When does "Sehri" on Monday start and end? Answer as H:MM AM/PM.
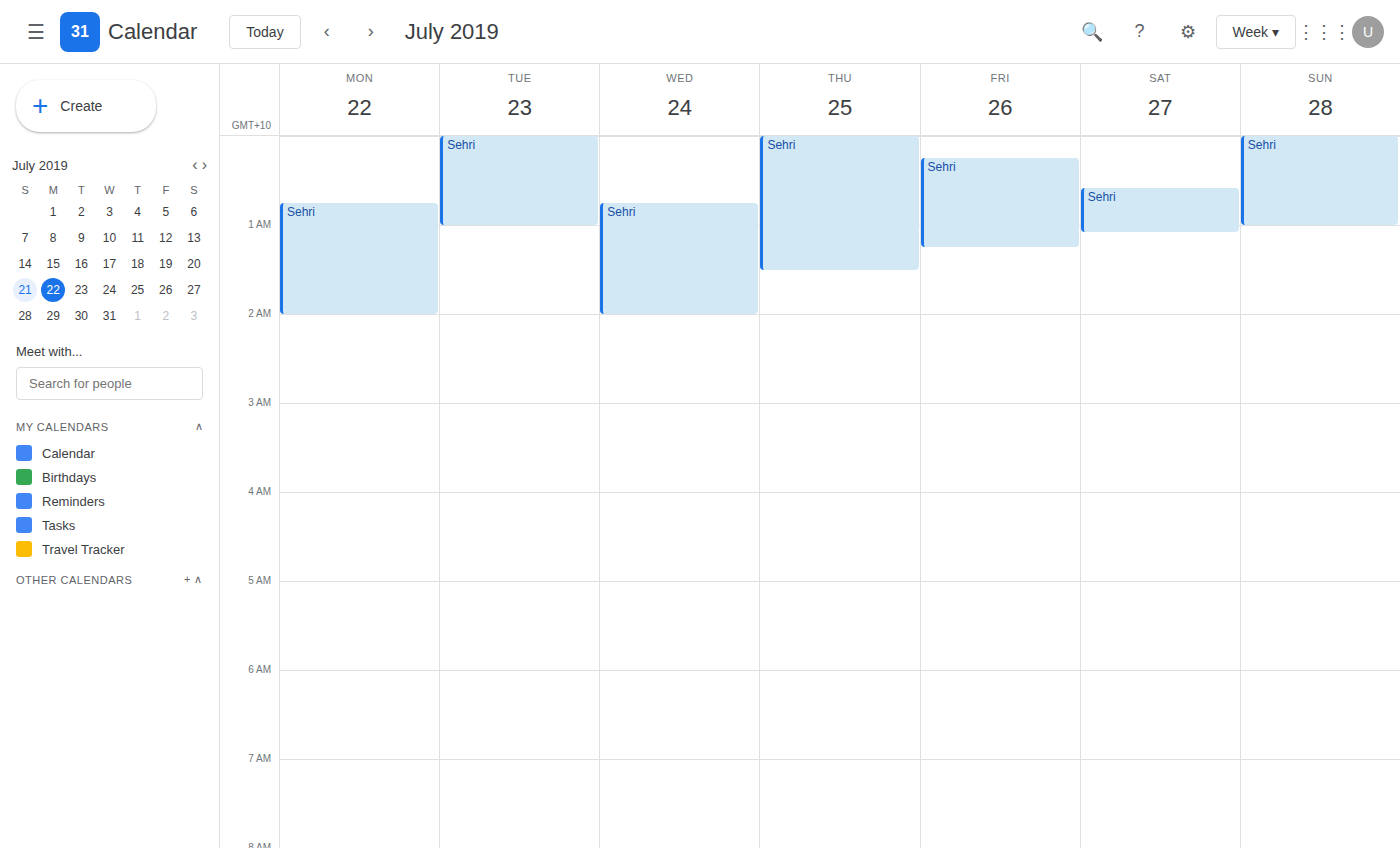
12:45 AM to 2:00 AM